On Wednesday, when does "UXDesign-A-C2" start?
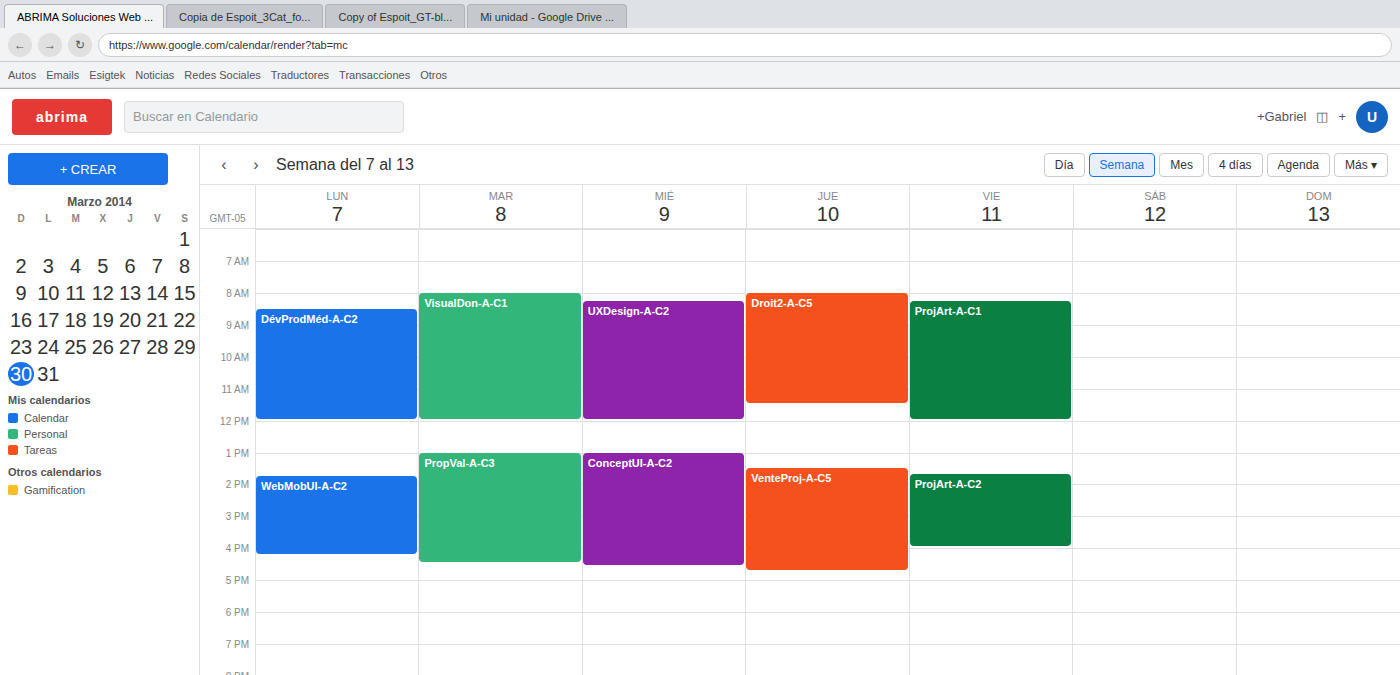
8:15 AM